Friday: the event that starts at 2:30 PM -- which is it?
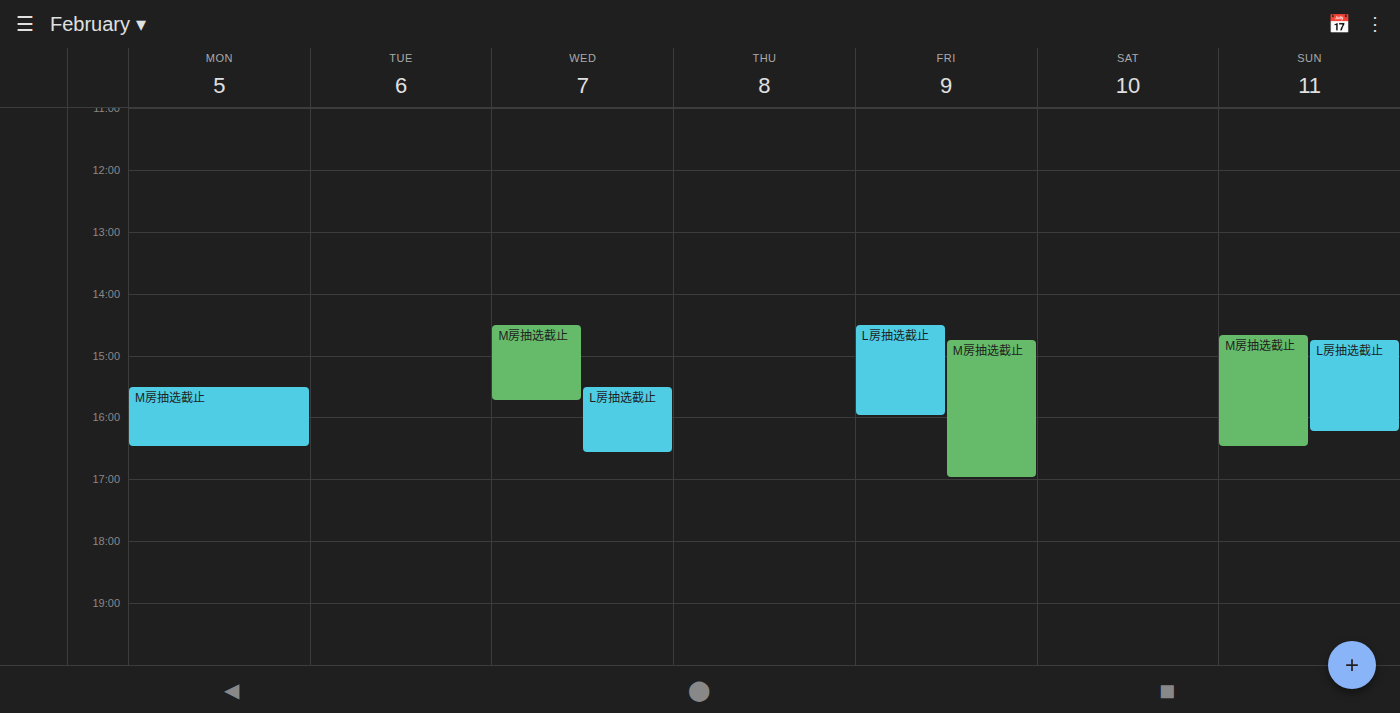
"L房抽选截止"